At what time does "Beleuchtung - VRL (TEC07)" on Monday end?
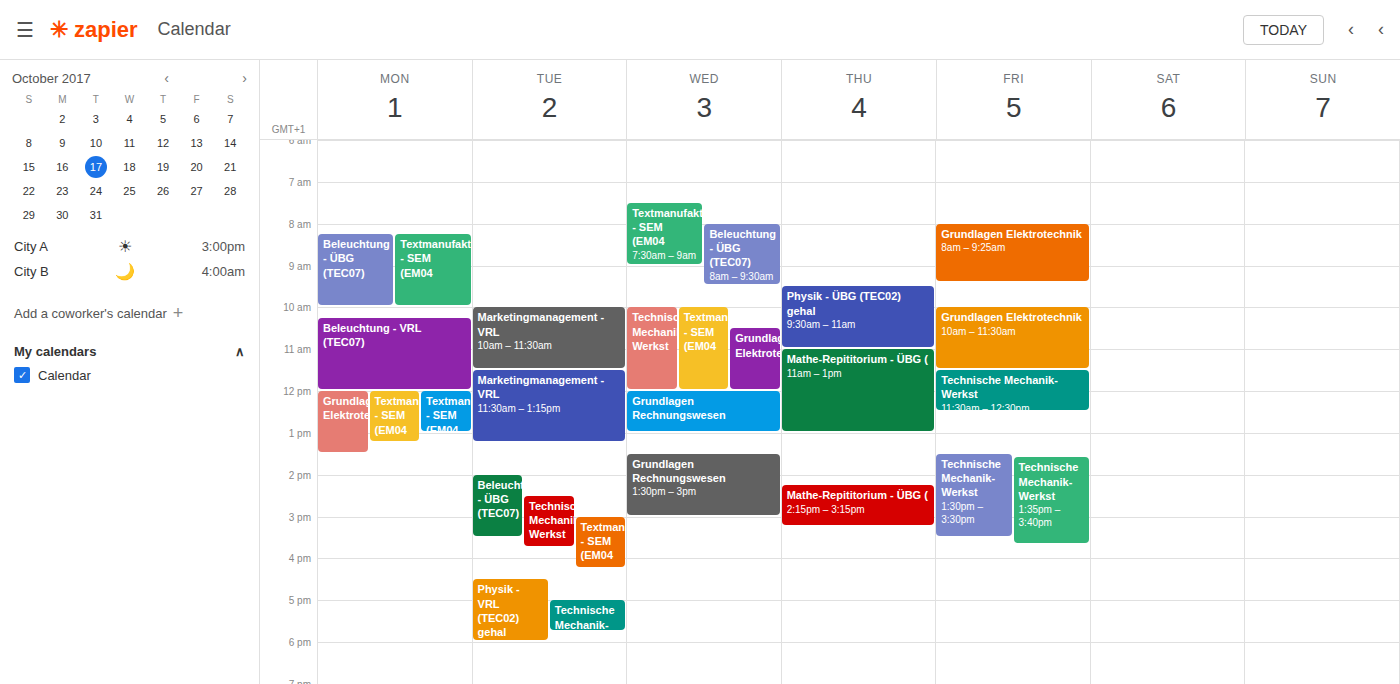
12:00 PM